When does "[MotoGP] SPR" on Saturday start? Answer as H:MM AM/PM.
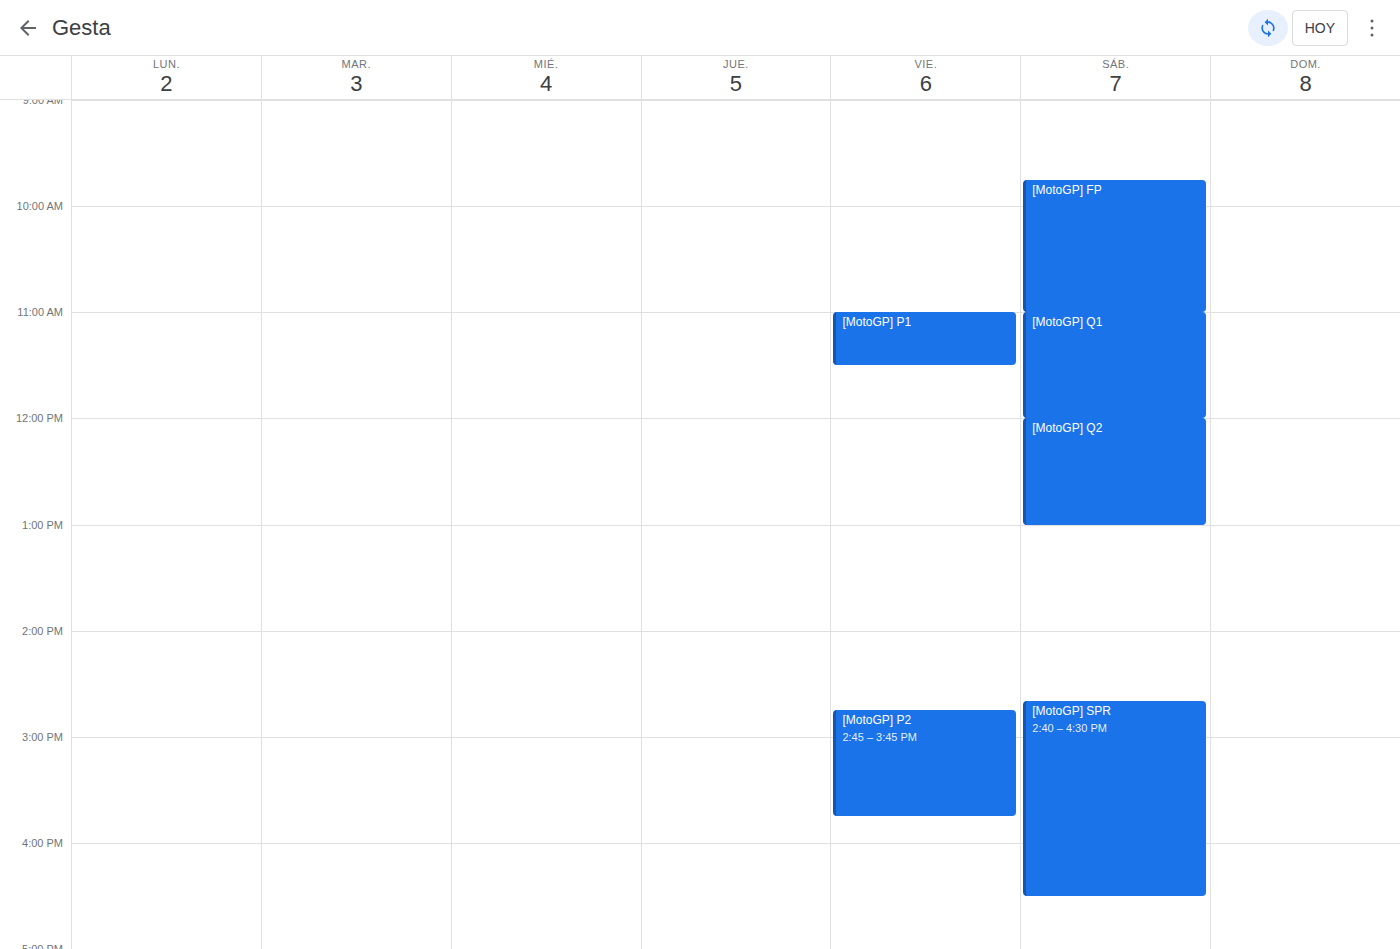
2:40 PM